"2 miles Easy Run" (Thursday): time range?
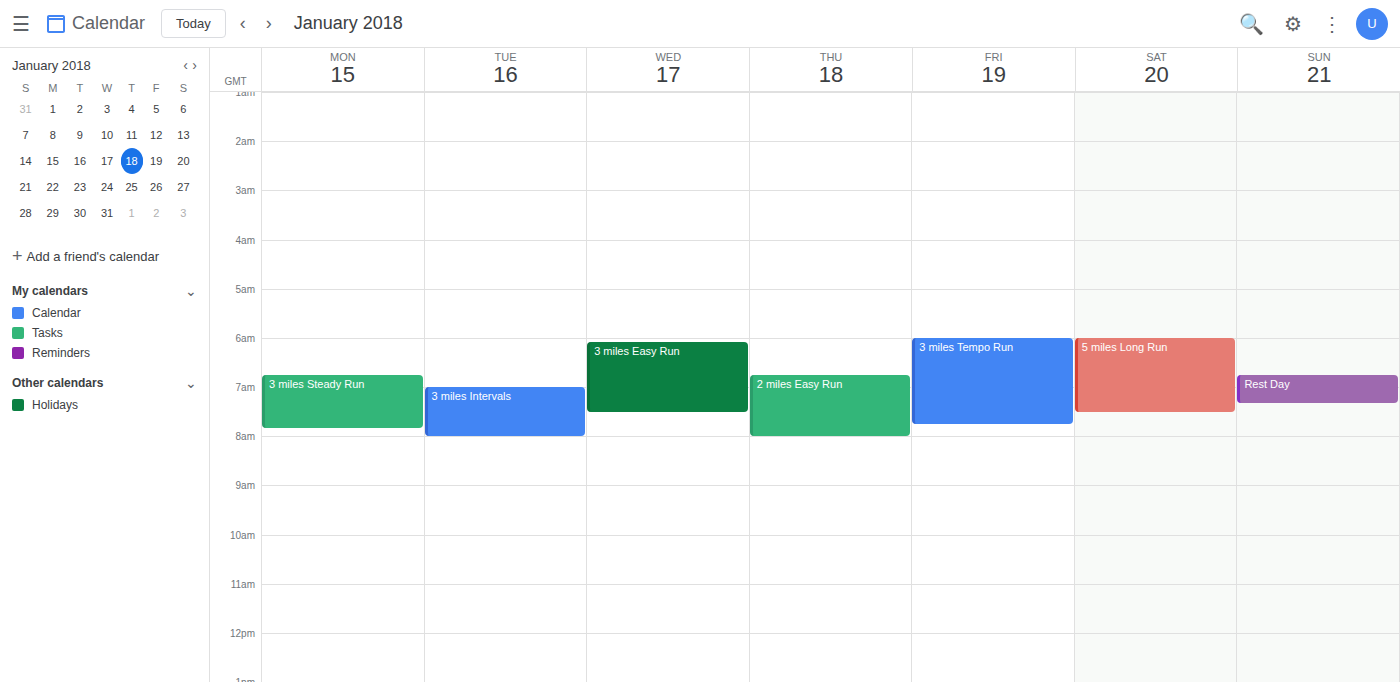
6:45 AM to 8:00 AM